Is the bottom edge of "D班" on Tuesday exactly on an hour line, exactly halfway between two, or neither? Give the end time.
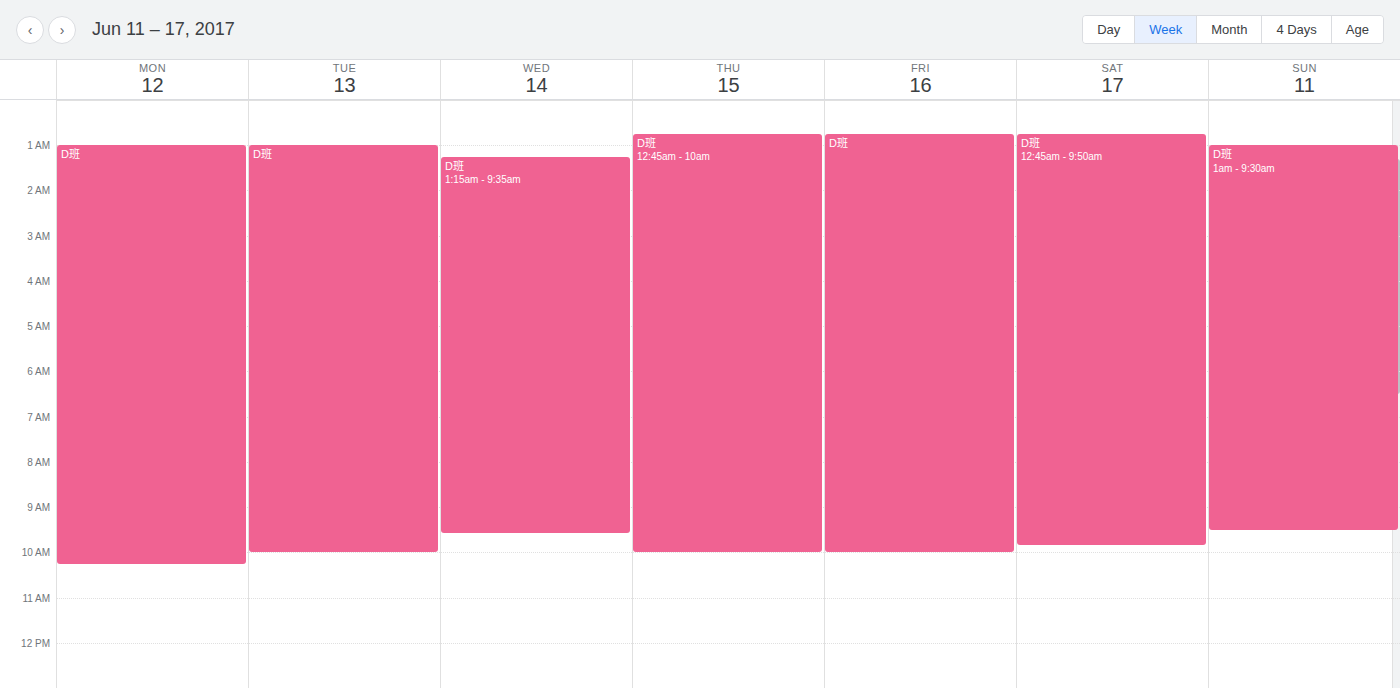
10:00 AM -- exactly on the 10 AM line.